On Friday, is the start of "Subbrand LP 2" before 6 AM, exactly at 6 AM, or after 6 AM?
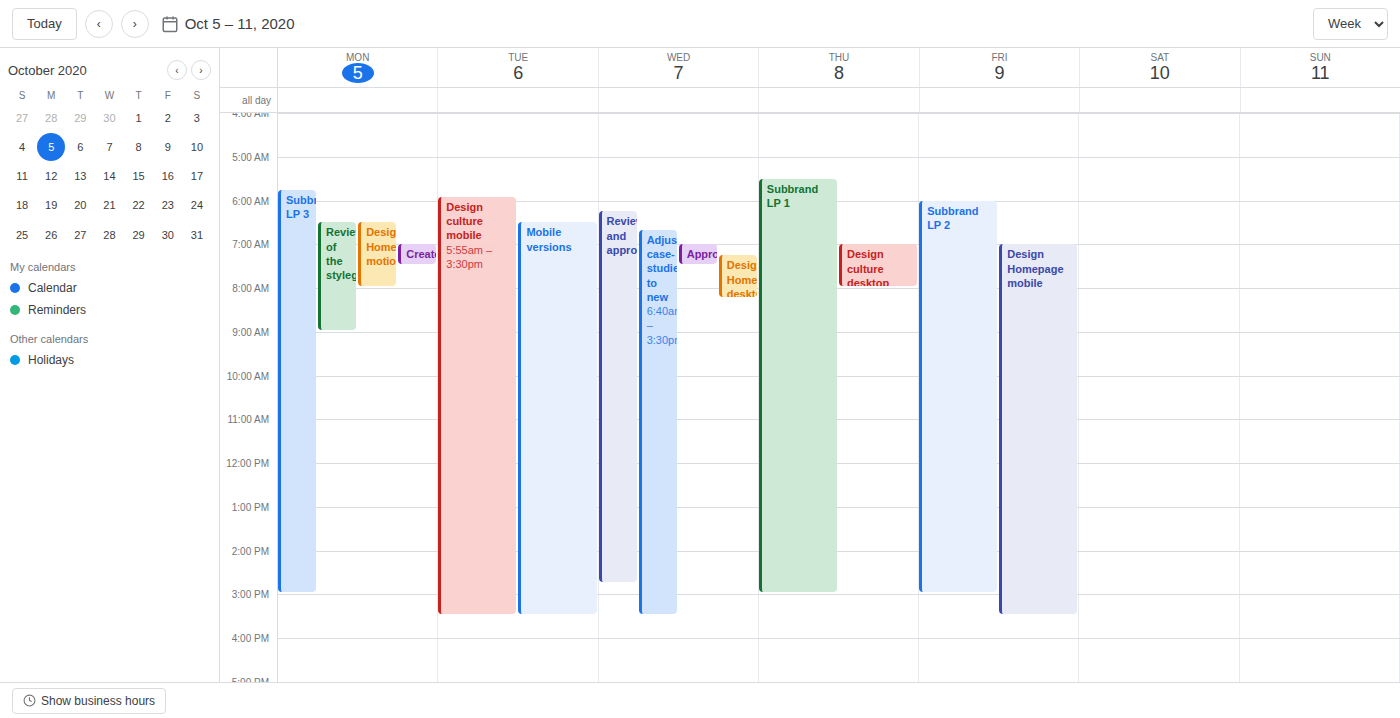
6:00 AM -- exactly at 6 AM, on the 6 AM line.